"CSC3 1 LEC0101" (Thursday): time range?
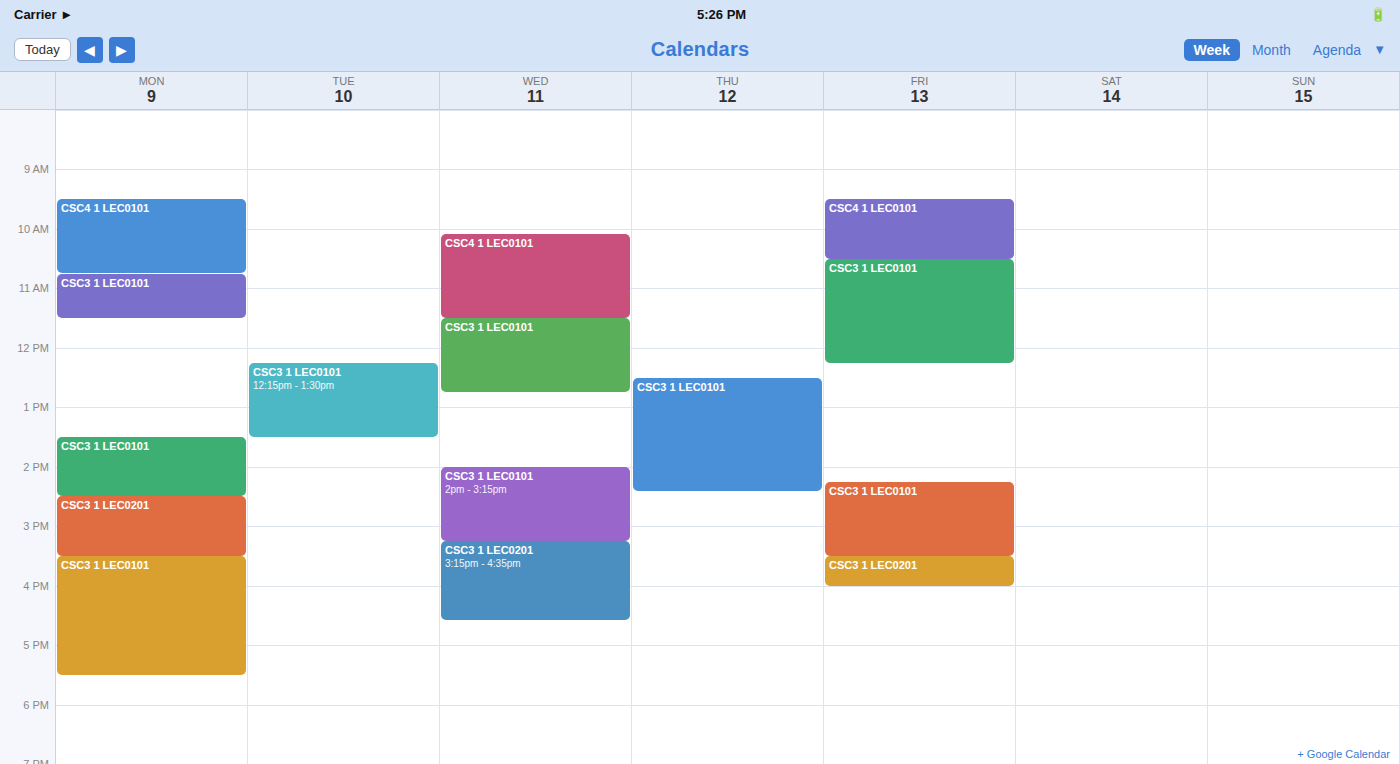
12:30 PM to 2:25 PM